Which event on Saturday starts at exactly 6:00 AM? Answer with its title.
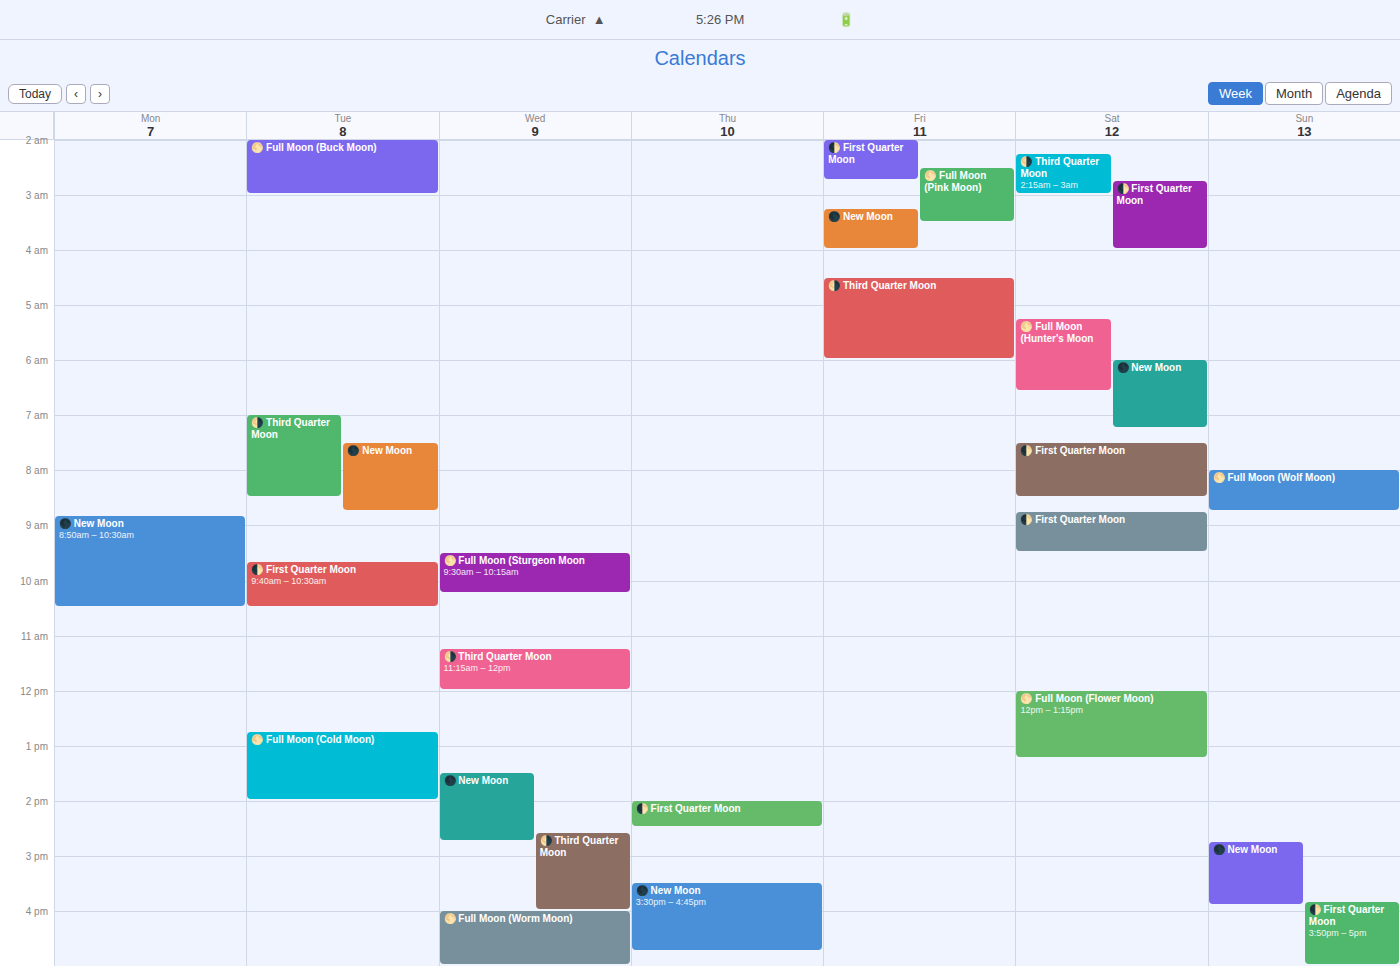
"🌑 New Moon"